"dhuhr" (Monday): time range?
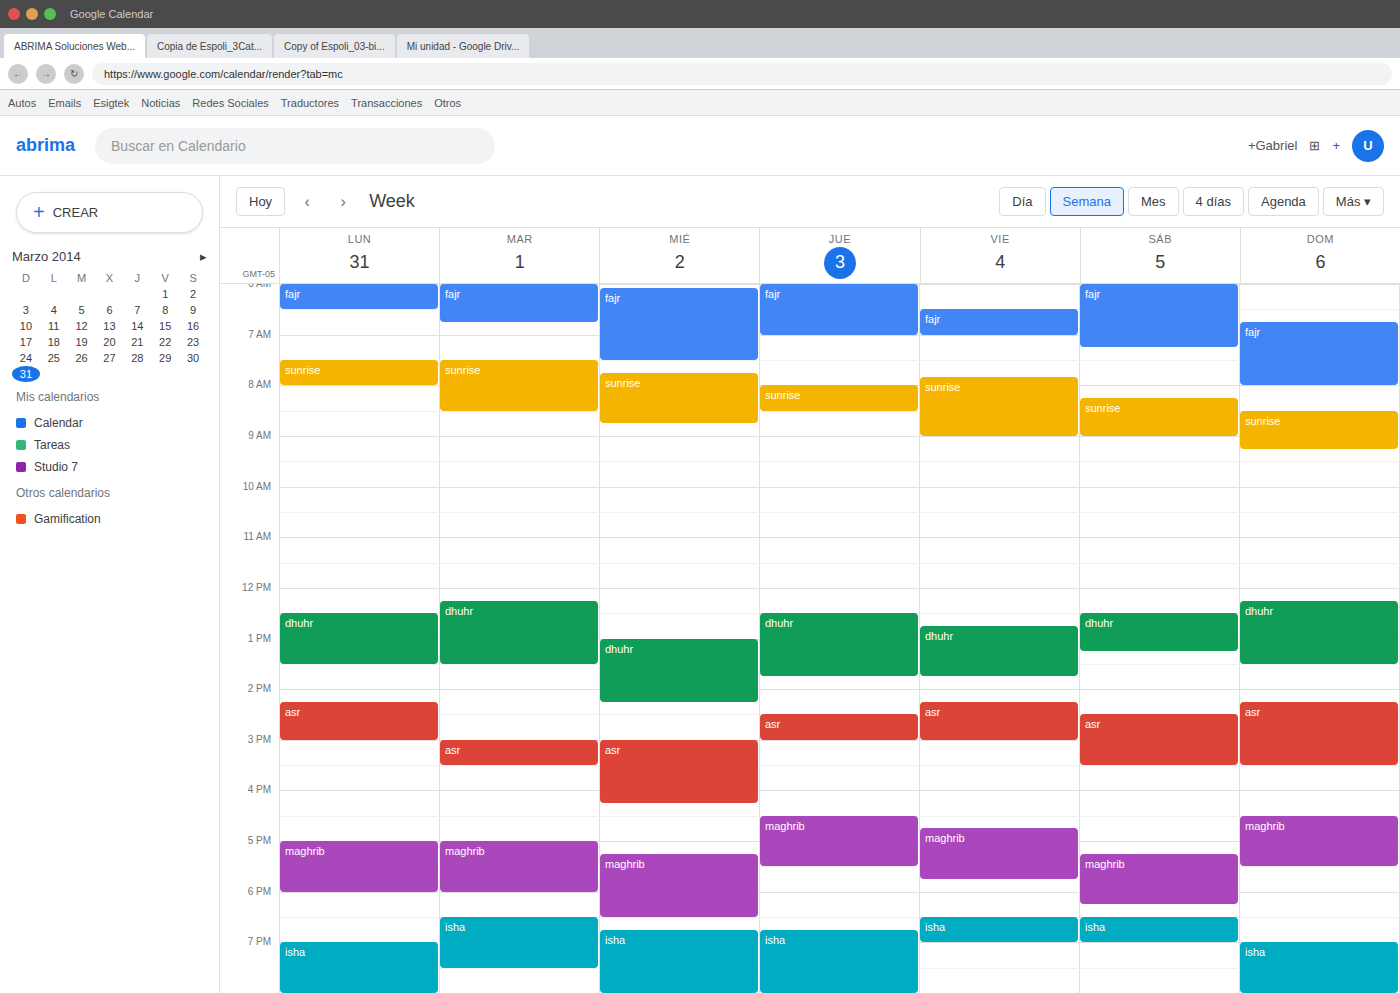
12:30 PM to 1:30 PM